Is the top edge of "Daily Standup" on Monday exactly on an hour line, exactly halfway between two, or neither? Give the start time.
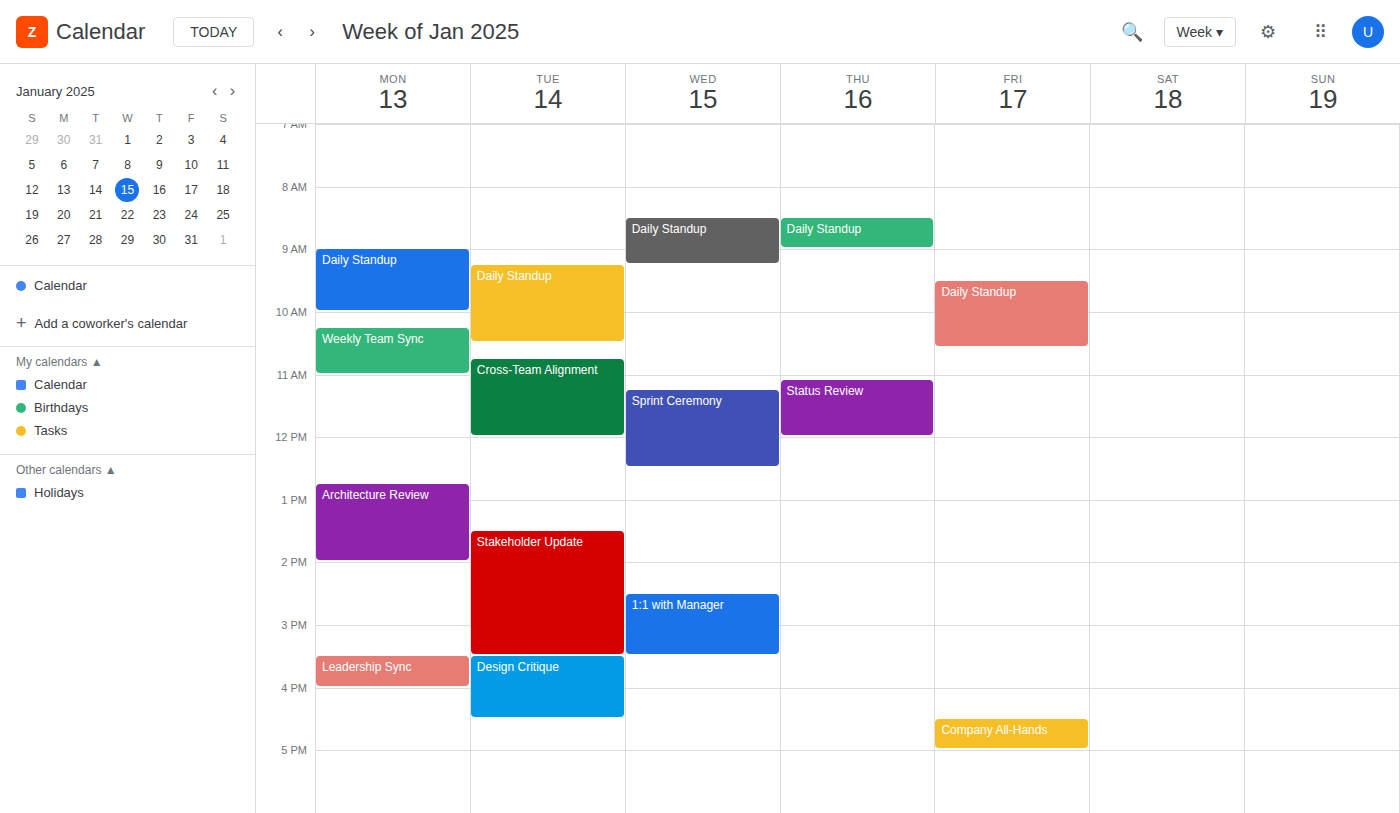
9:00 AM -- exactly on the 9 AM line.